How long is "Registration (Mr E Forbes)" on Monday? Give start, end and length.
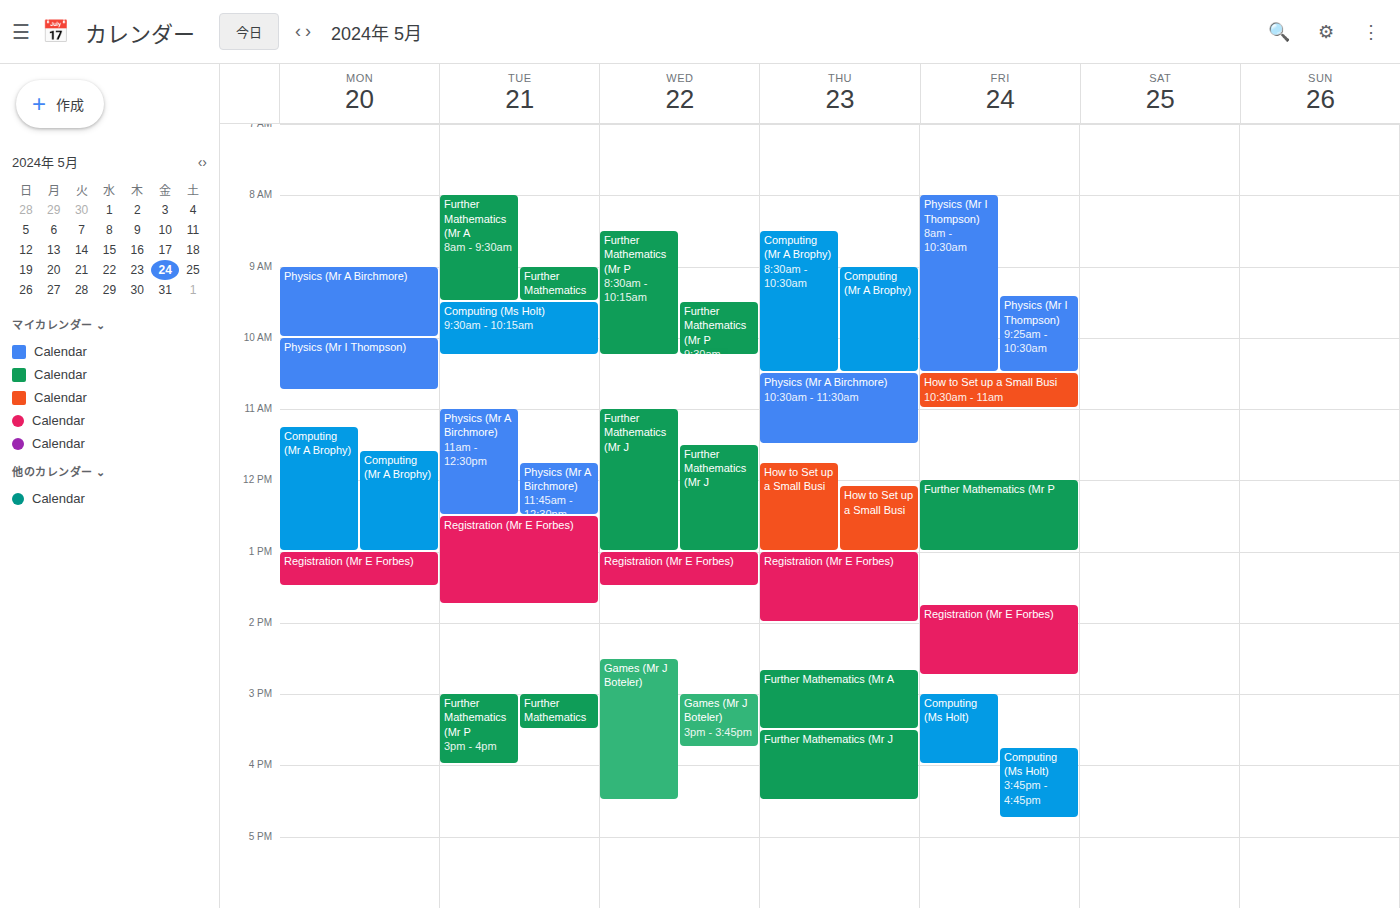
1:00 PM to 1:30 PM, 30 minutes